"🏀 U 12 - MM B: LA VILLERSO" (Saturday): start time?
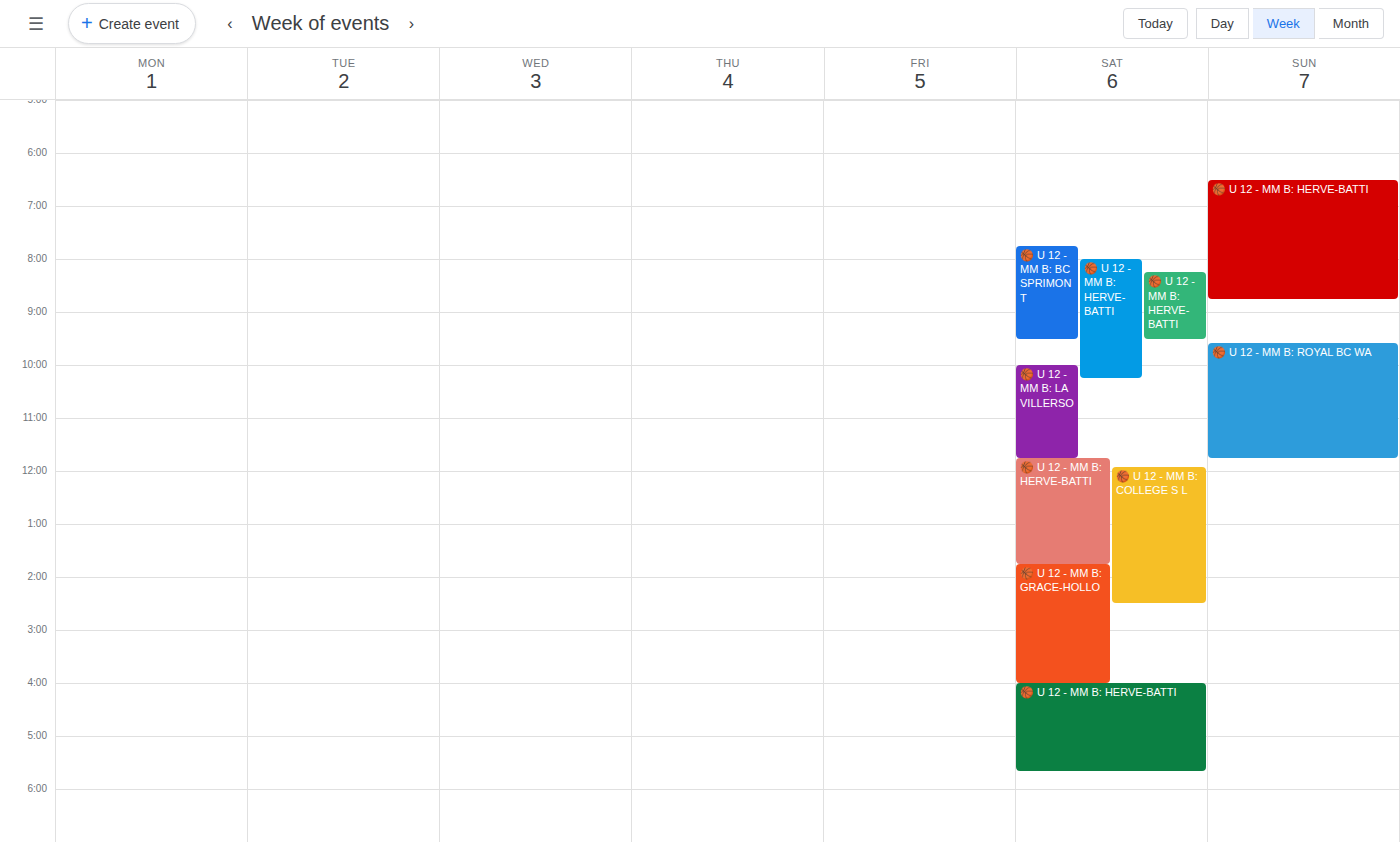
10:00 AM